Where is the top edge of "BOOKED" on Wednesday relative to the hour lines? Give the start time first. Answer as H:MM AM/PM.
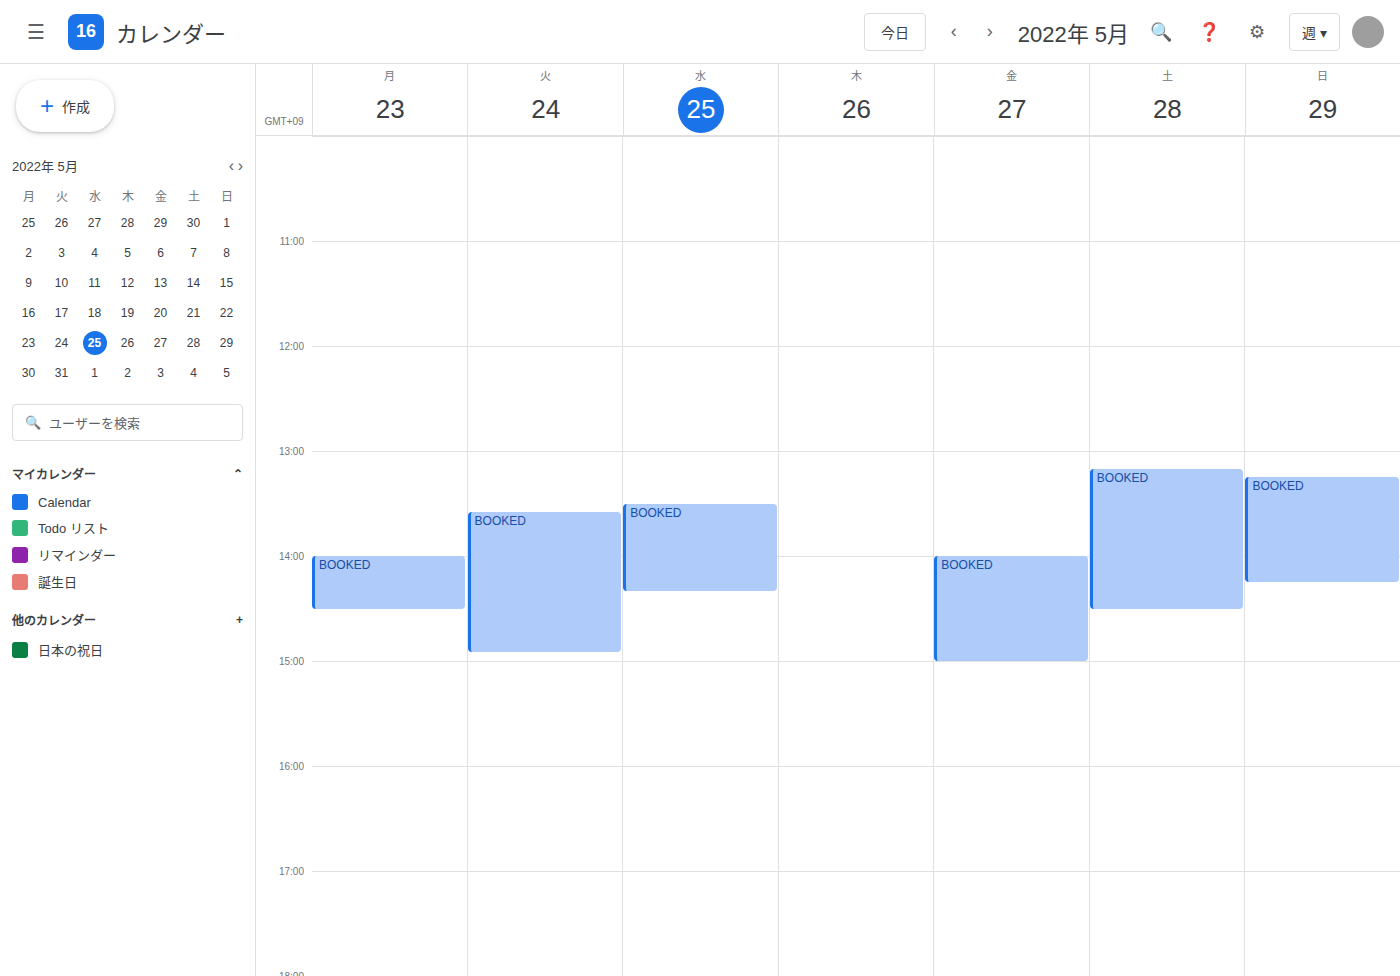
1:30 PM -- halfway between the 1 PM and 2 PM lines.